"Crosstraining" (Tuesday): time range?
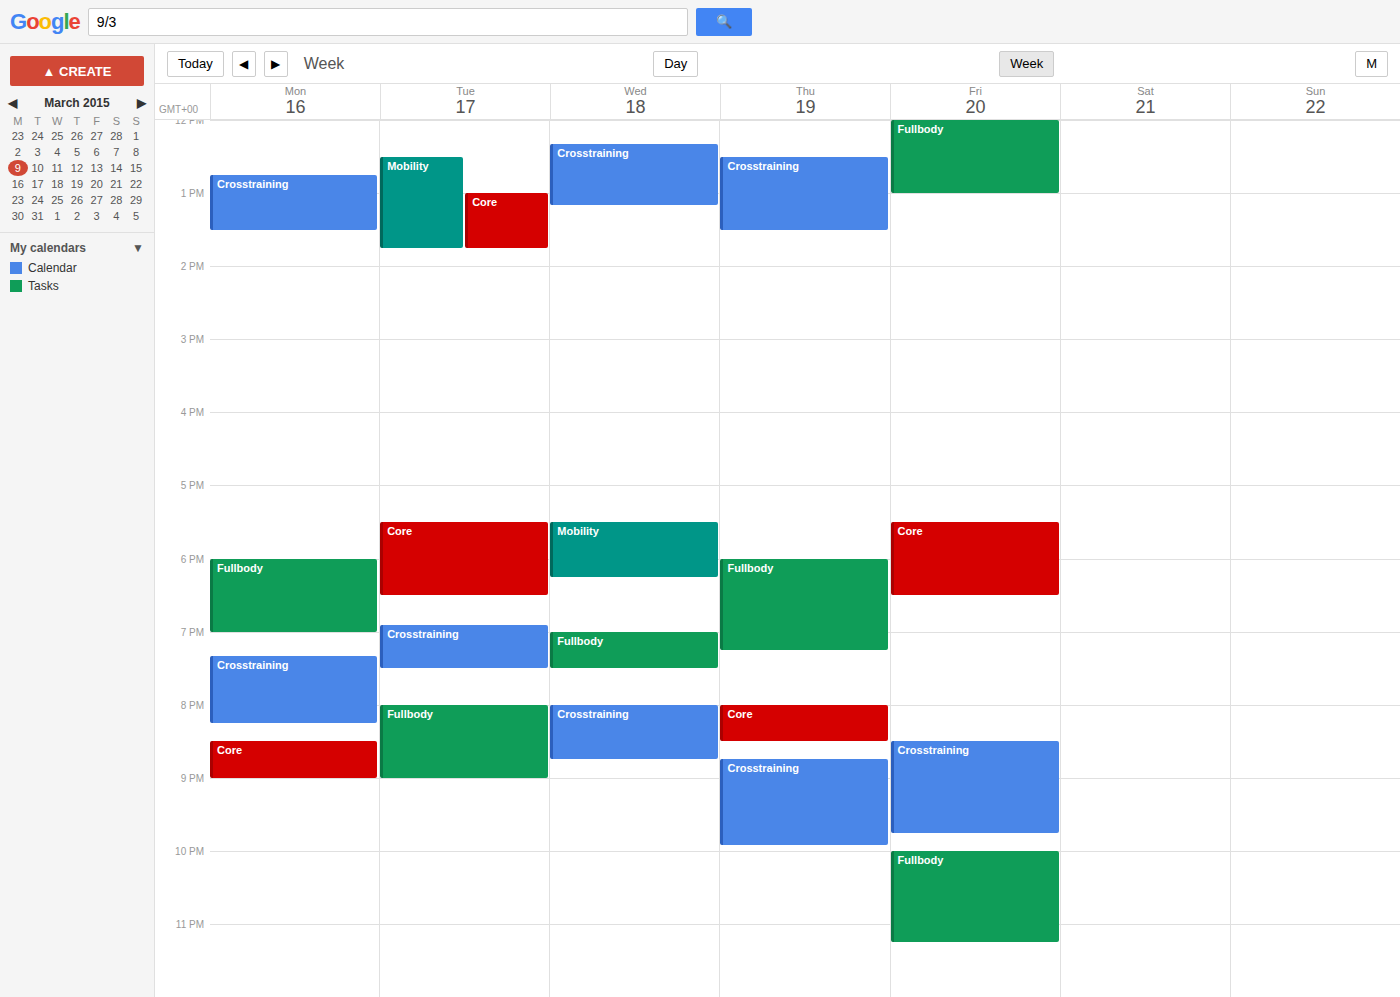
18:55 to 19:30